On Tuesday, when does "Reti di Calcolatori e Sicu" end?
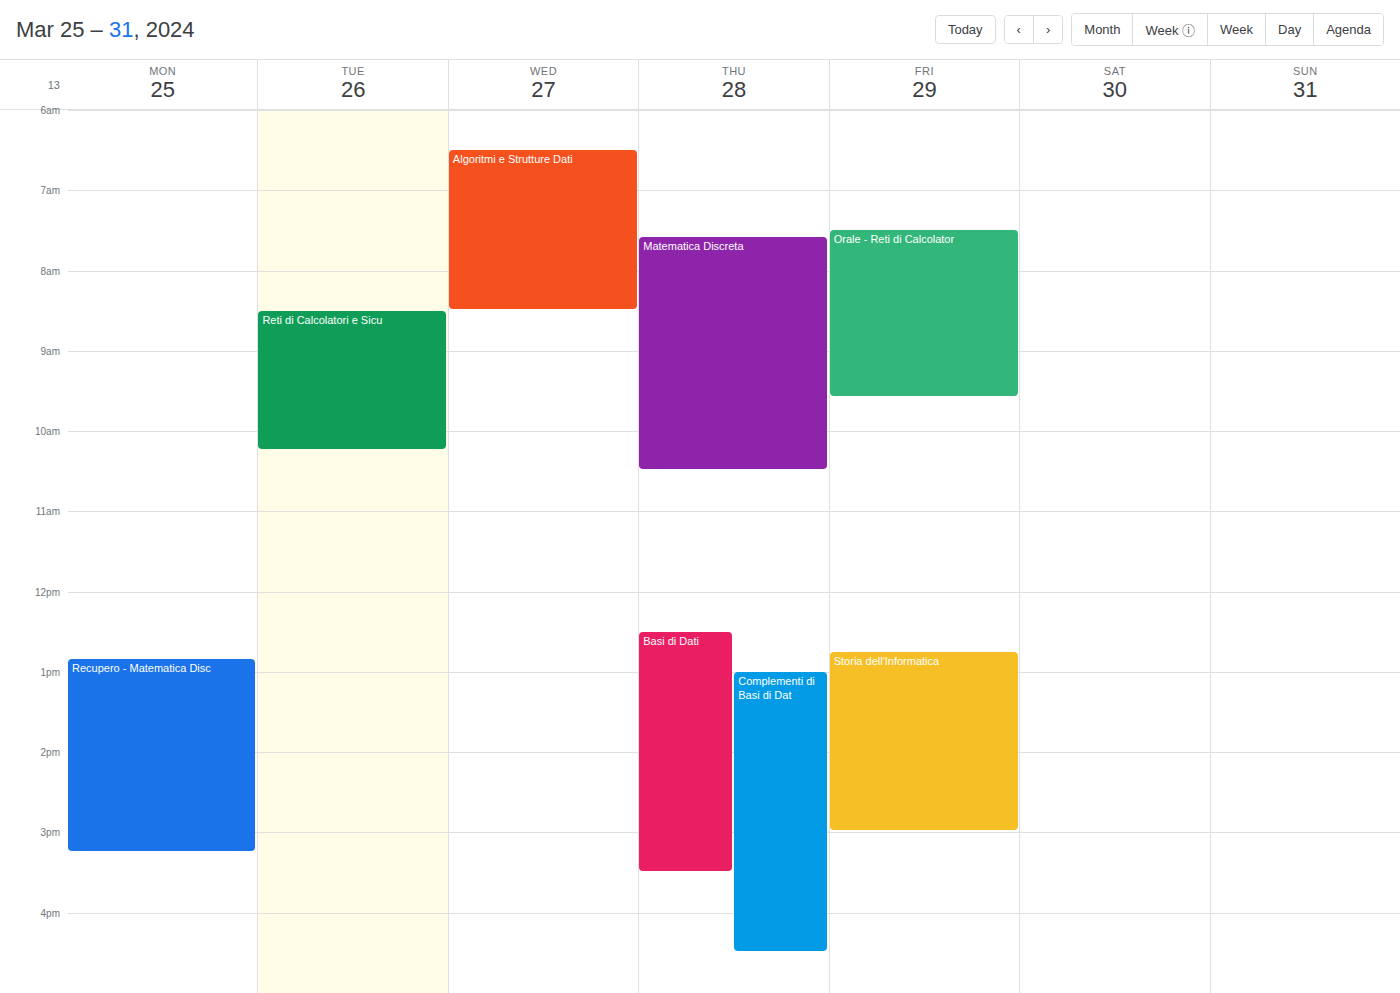
10:15